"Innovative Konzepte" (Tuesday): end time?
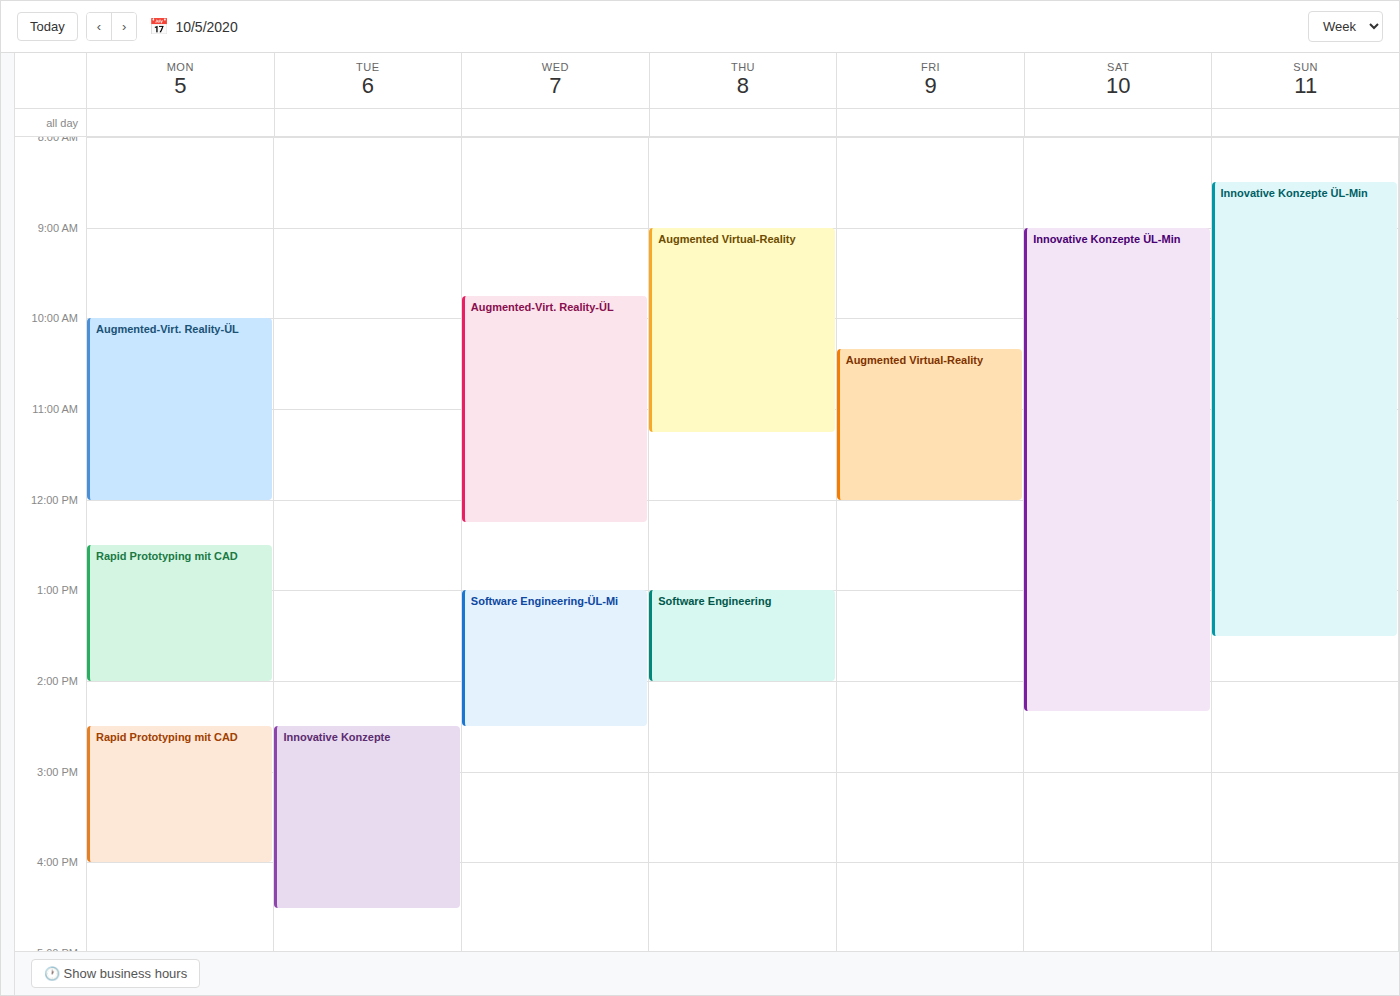
4:30 PM